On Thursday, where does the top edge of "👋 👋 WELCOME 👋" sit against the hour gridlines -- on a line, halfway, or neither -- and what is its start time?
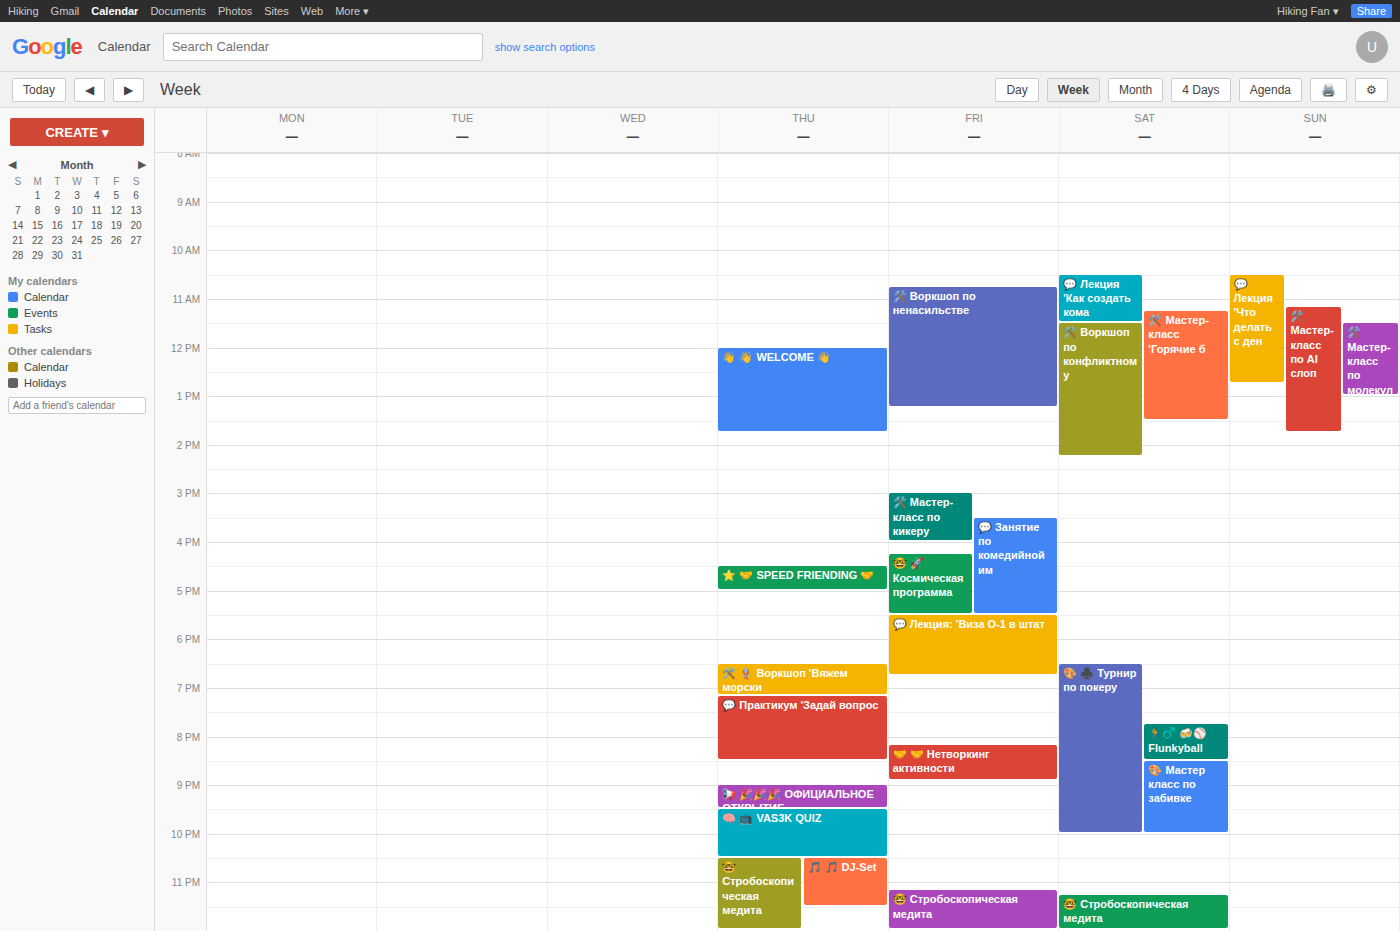
12:00 PM -- exactly on the 12 PM line.